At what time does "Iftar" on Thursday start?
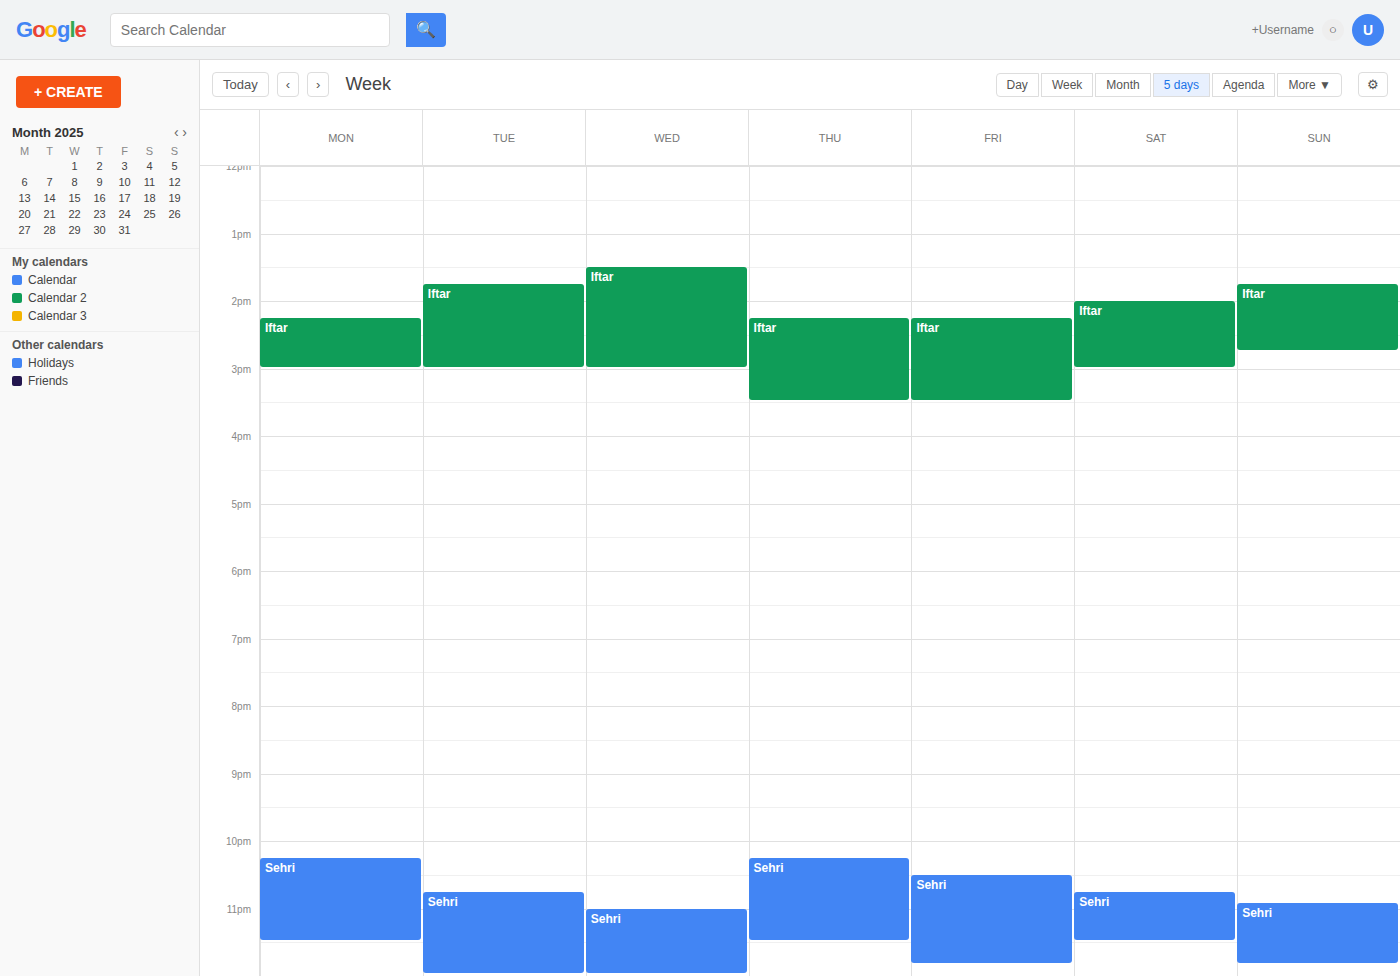
2:15 PM